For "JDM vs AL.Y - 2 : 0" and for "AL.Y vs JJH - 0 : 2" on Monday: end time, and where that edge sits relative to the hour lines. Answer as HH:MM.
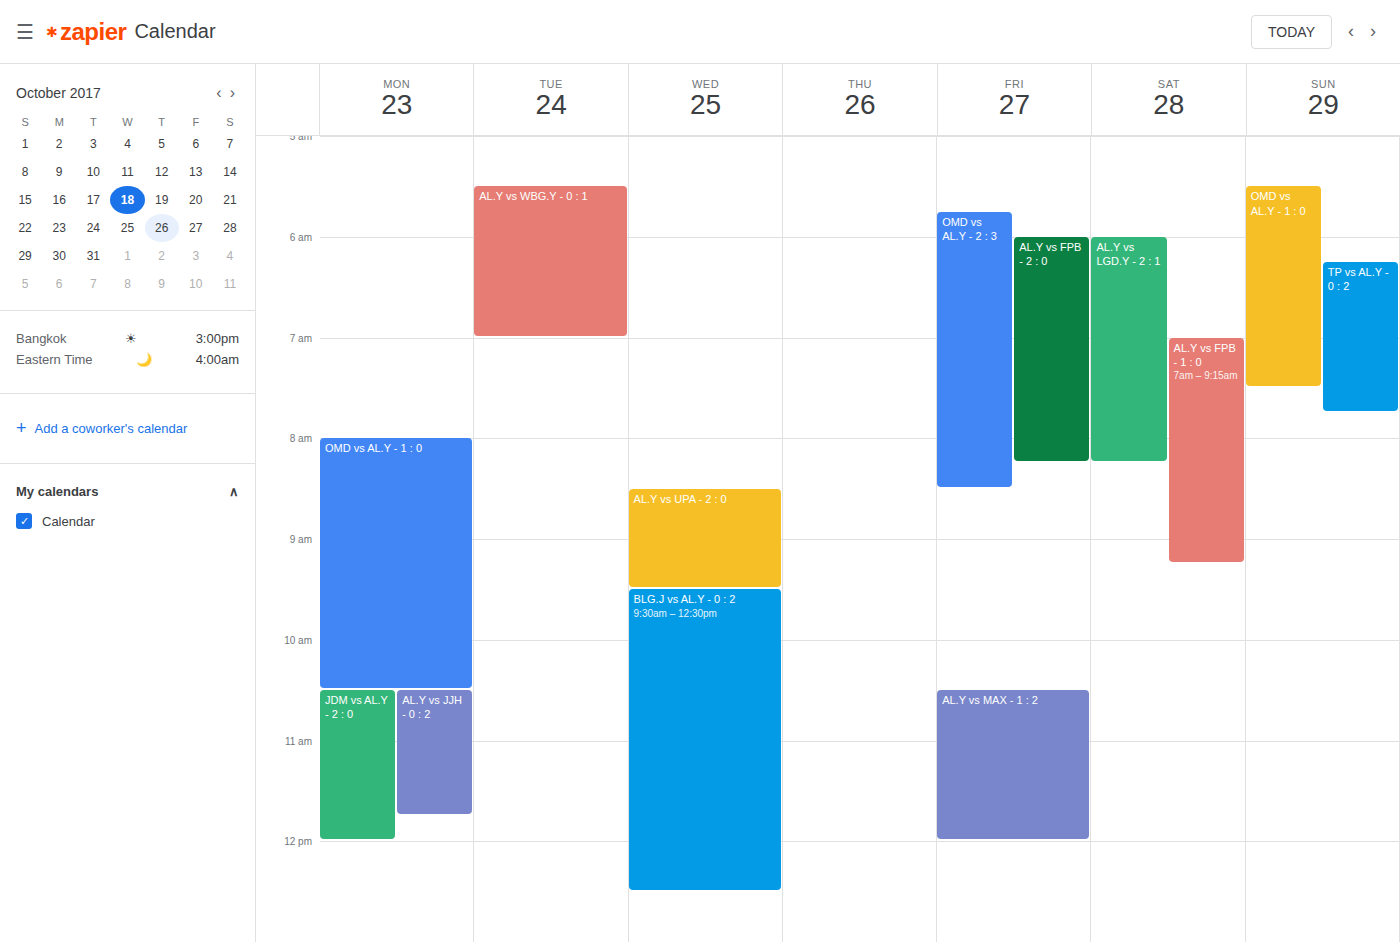
"JDM vs AL.Y - 2 : 0": 12:00, exactly on the 12:00 line. "AL.Y vs JJH - 0 : 2": 11:45, neither: three quarters of the way from the 11:00 line to the 12:00 line.